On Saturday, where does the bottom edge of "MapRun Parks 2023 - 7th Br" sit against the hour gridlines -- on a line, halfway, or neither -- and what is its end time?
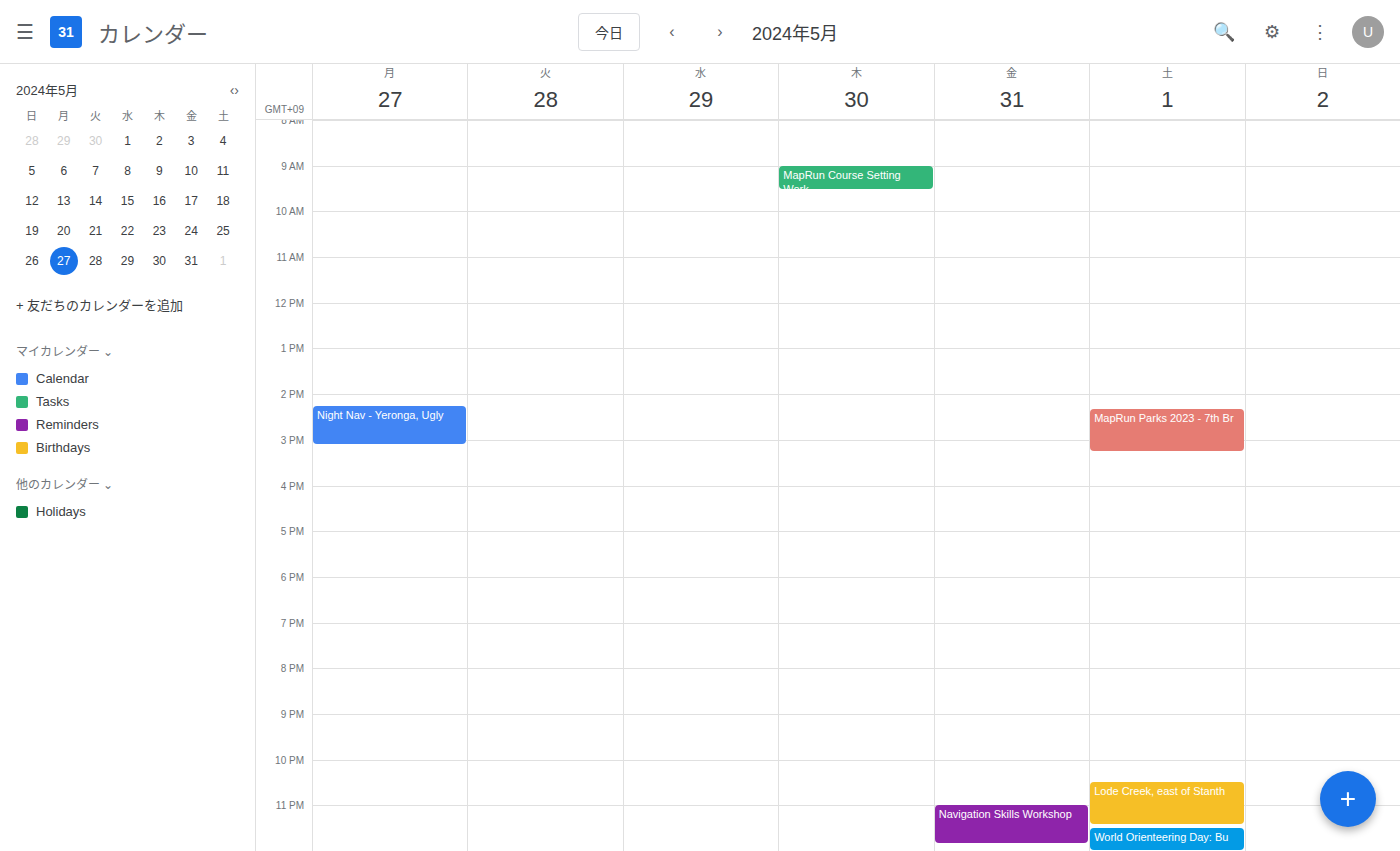
15:15 -- neither: a quarter of the way from the 15:00 line to the 16:00 line.